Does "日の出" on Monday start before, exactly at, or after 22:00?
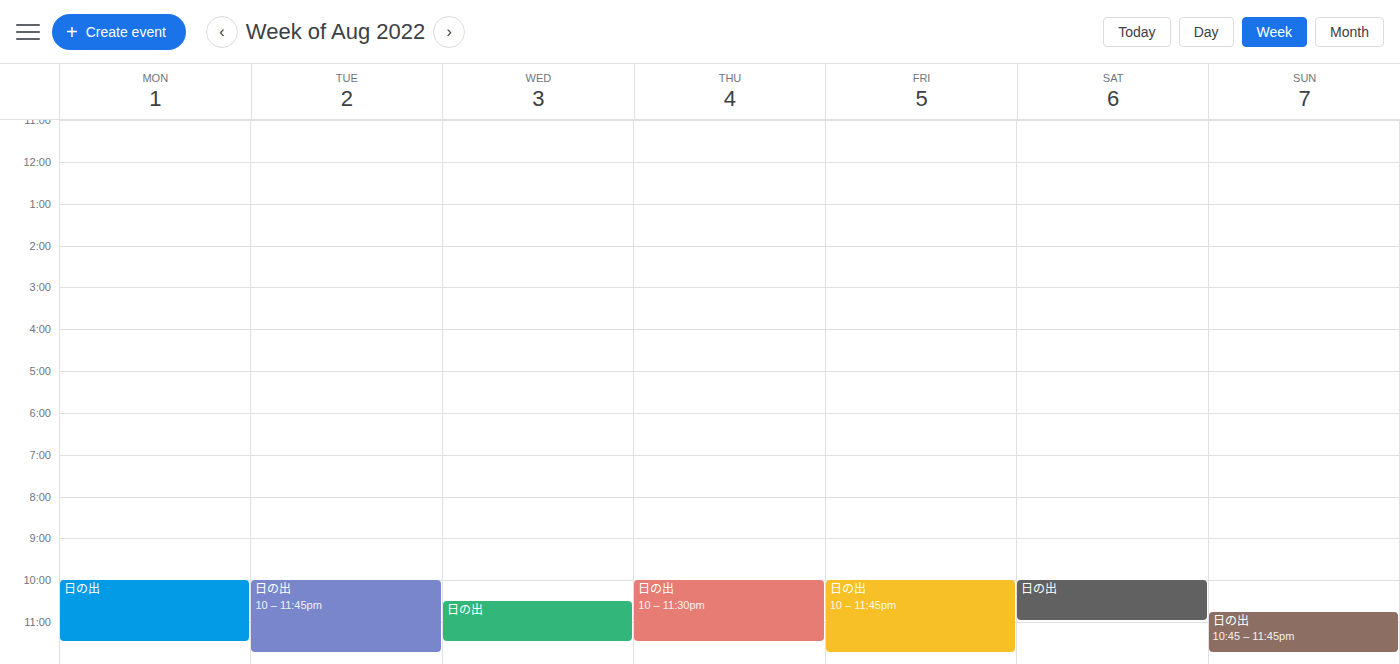
22:00 -- exactly at 22:00, on the 22:00 line.